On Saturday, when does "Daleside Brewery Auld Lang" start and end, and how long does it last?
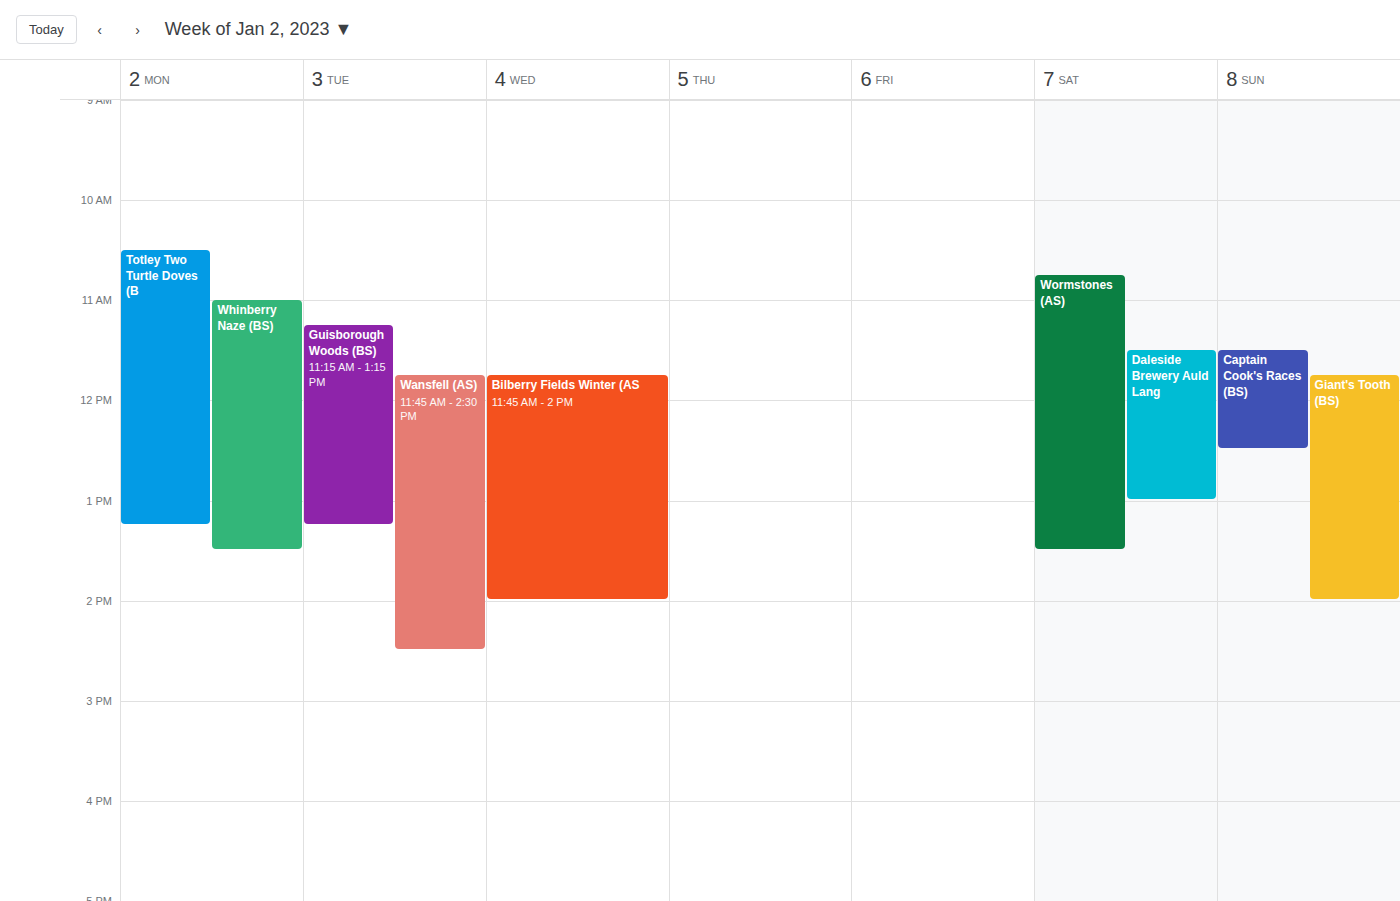
11:30 AM to 1:00 PM, 1 hour 30 minutes